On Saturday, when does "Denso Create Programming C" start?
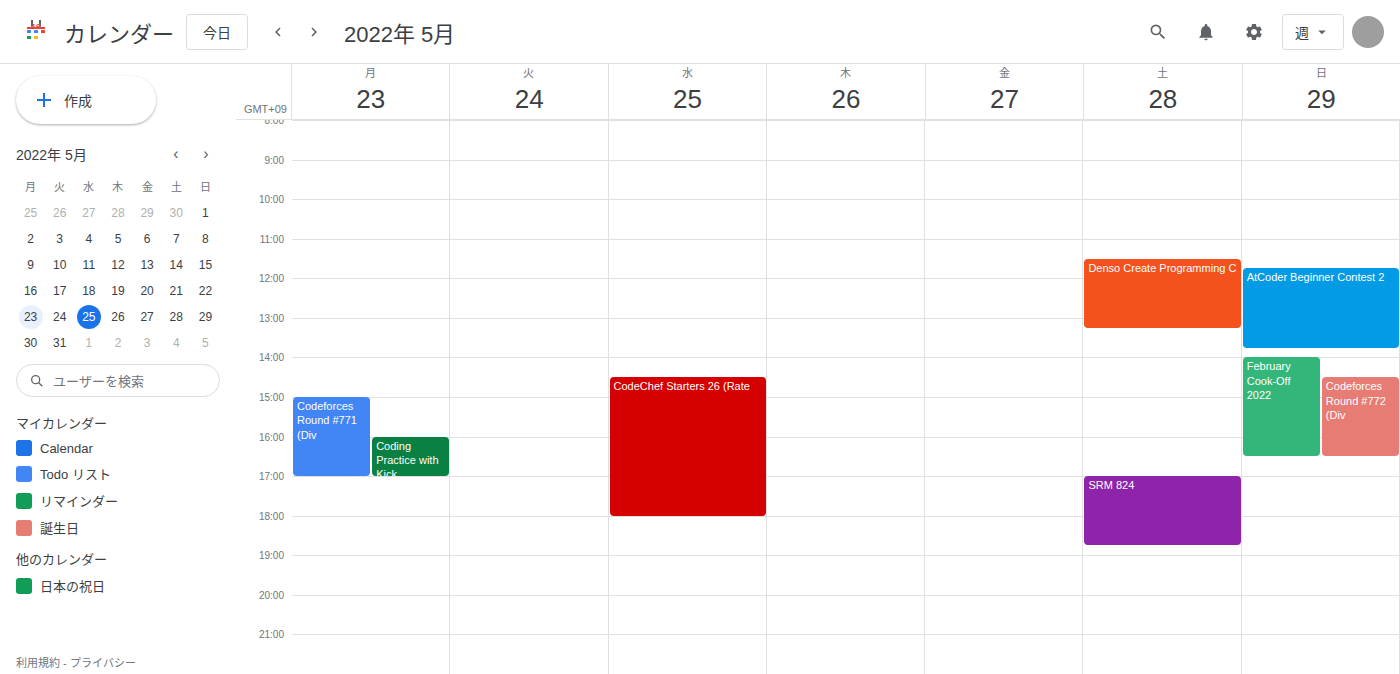
11:30